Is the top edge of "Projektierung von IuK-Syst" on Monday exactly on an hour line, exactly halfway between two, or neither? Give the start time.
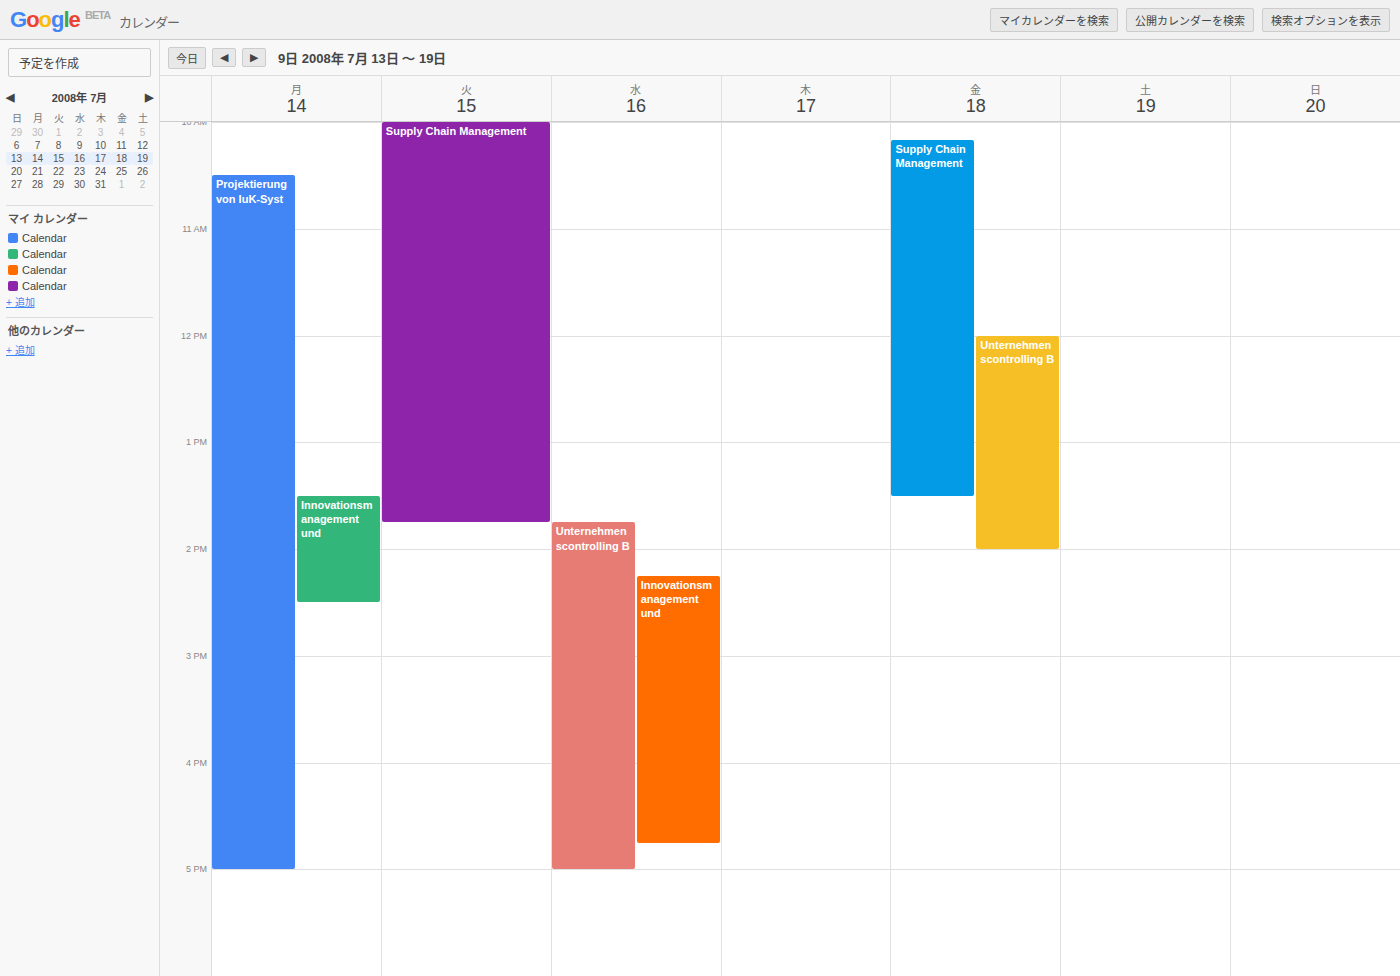
10:30 AM -- halfway between the 10 AM and 11 AM lines.